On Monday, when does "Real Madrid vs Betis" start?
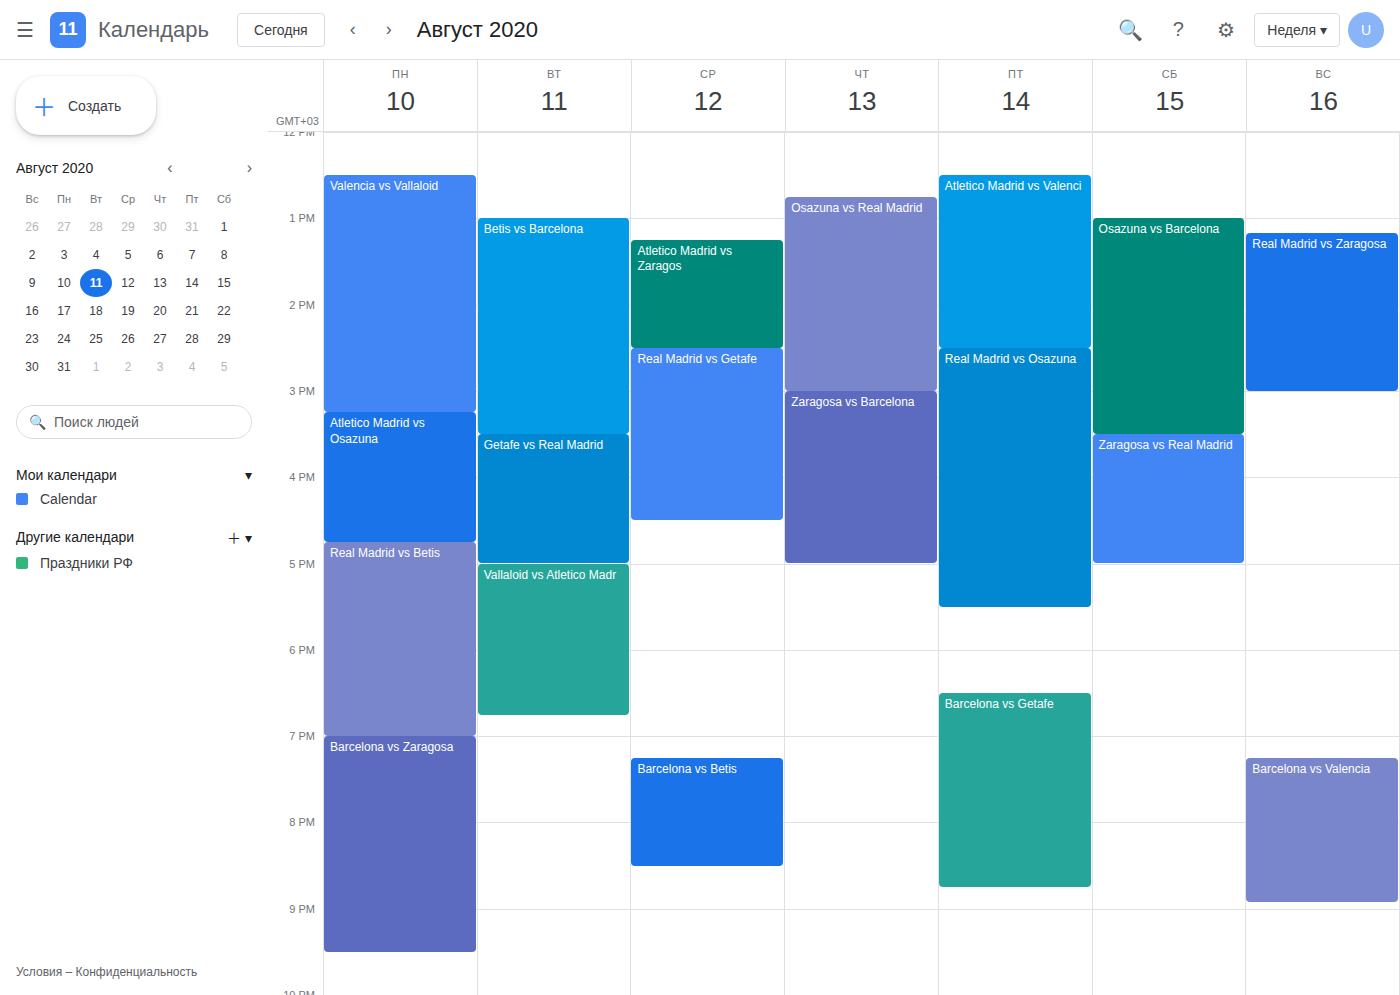
4:45 PM